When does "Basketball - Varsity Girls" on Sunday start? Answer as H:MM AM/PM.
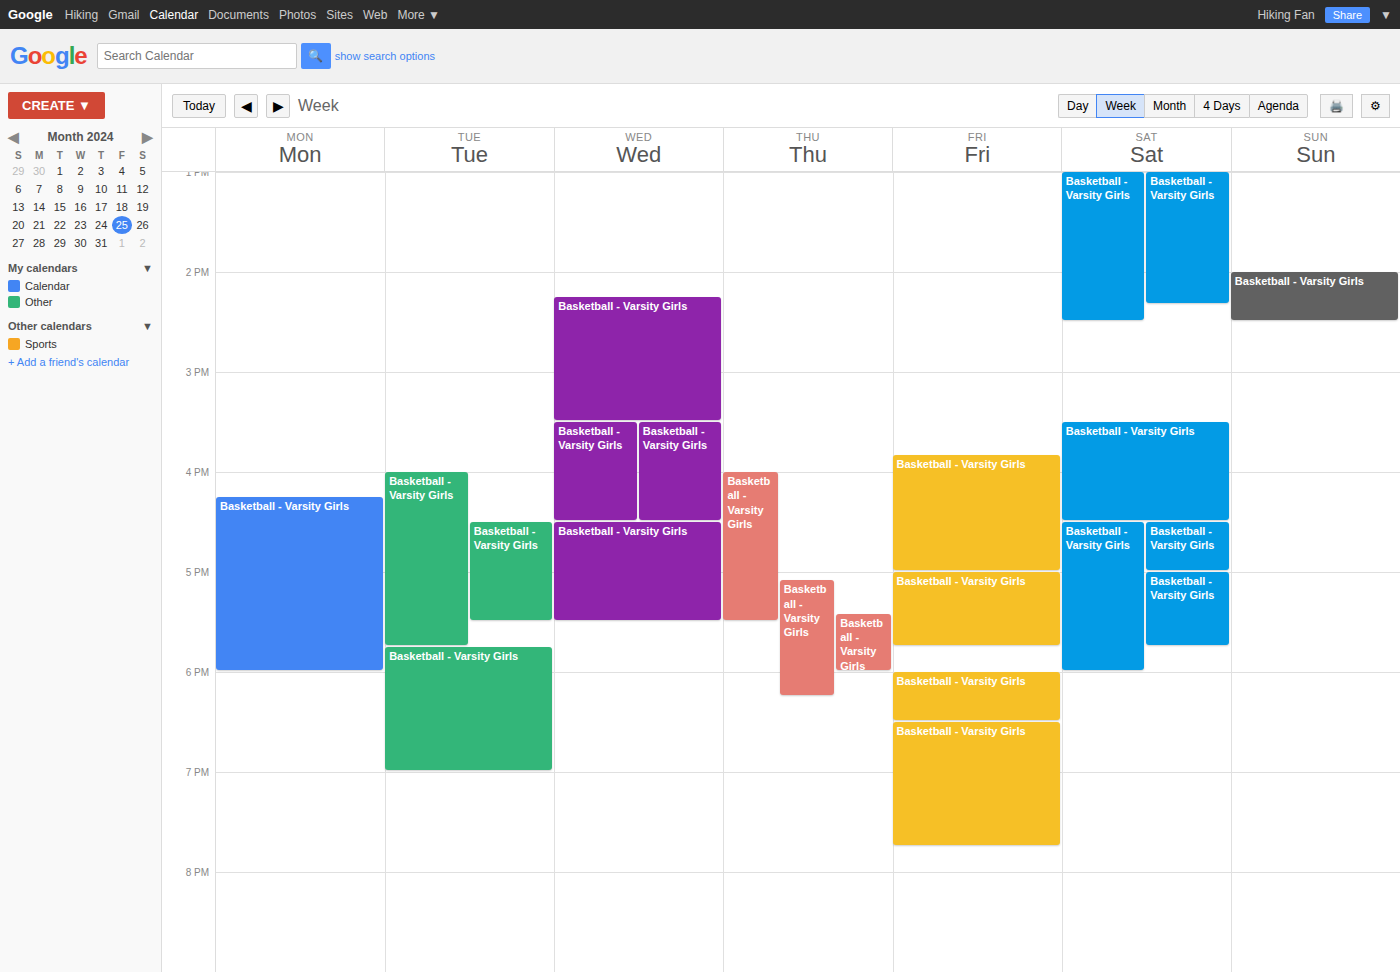
2:00 PM